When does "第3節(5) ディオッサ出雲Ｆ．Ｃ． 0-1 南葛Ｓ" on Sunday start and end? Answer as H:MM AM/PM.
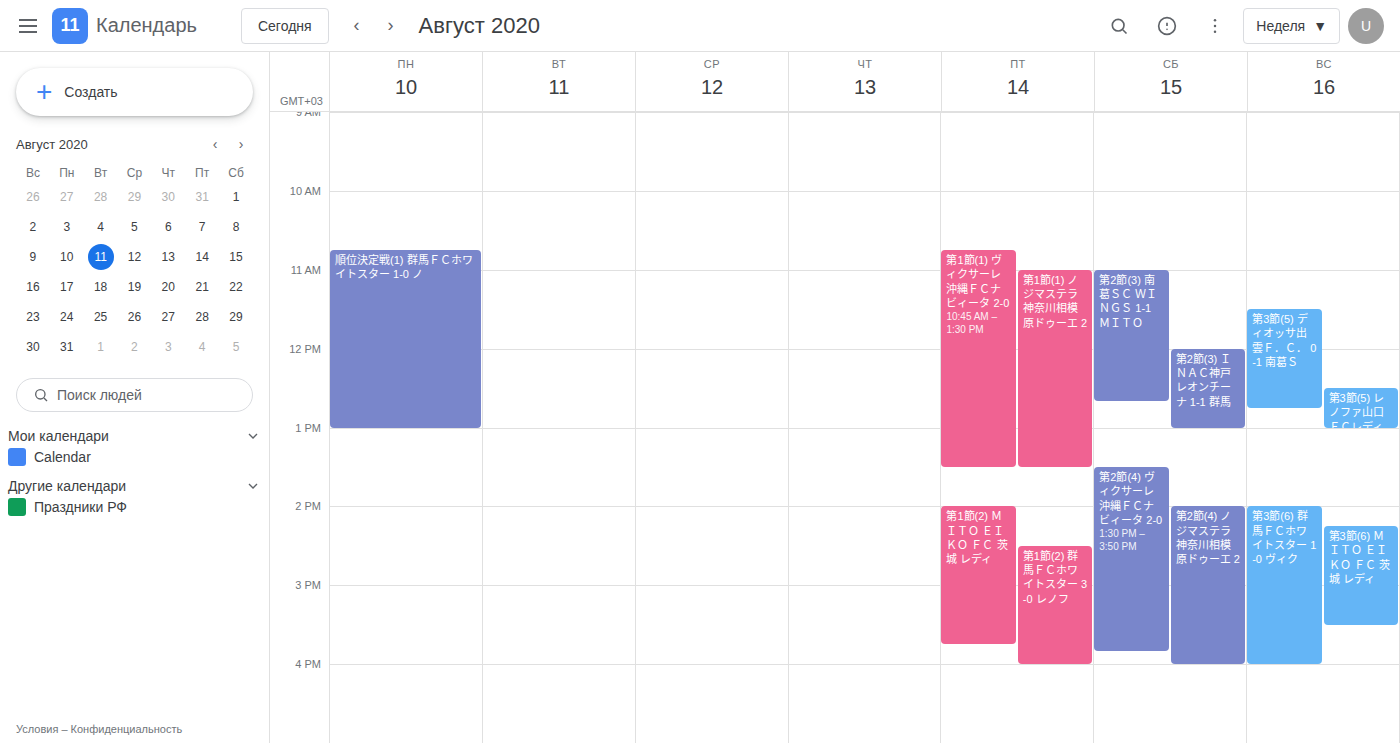
11:30 AM to 12:45 PM